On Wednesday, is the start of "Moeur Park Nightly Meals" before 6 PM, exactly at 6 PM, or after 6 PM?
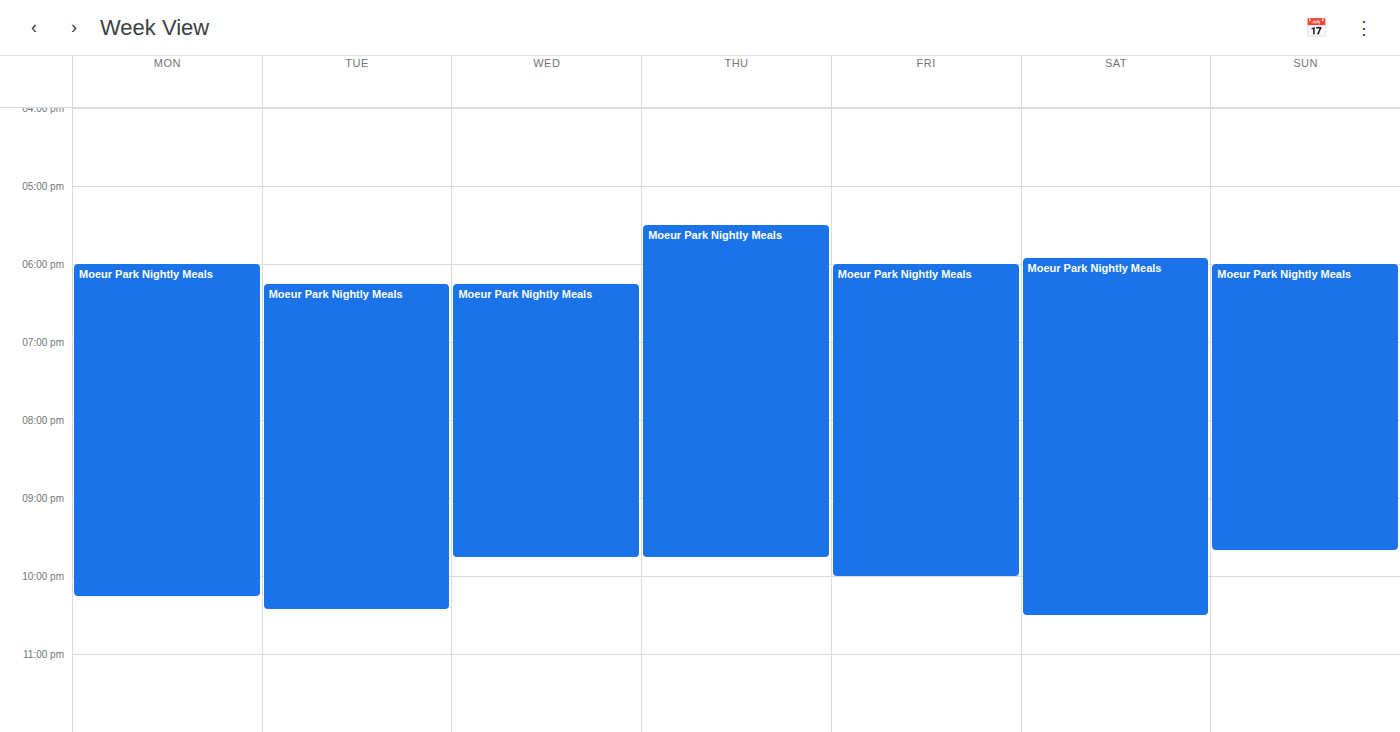
6:15 PM -- after 6 PM, 15 minutes below the 6 PM line.